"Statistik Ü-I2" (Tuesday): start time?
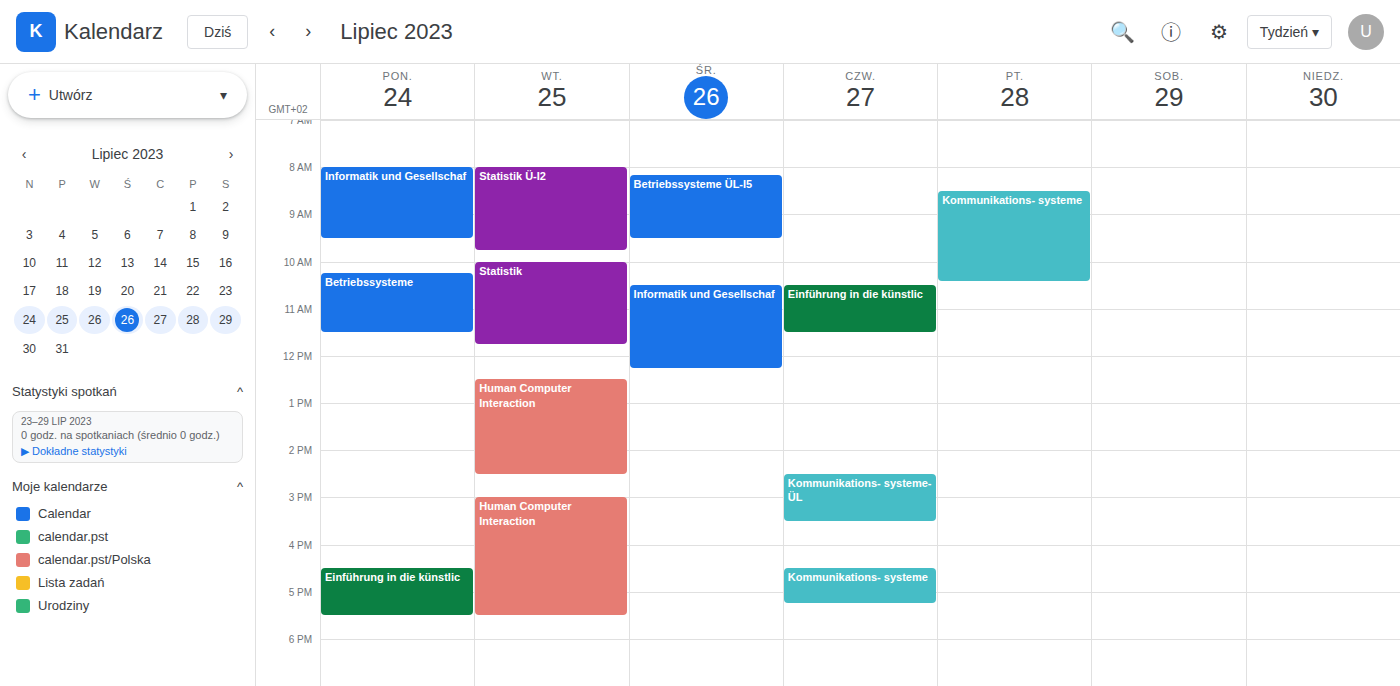
8:00 AM